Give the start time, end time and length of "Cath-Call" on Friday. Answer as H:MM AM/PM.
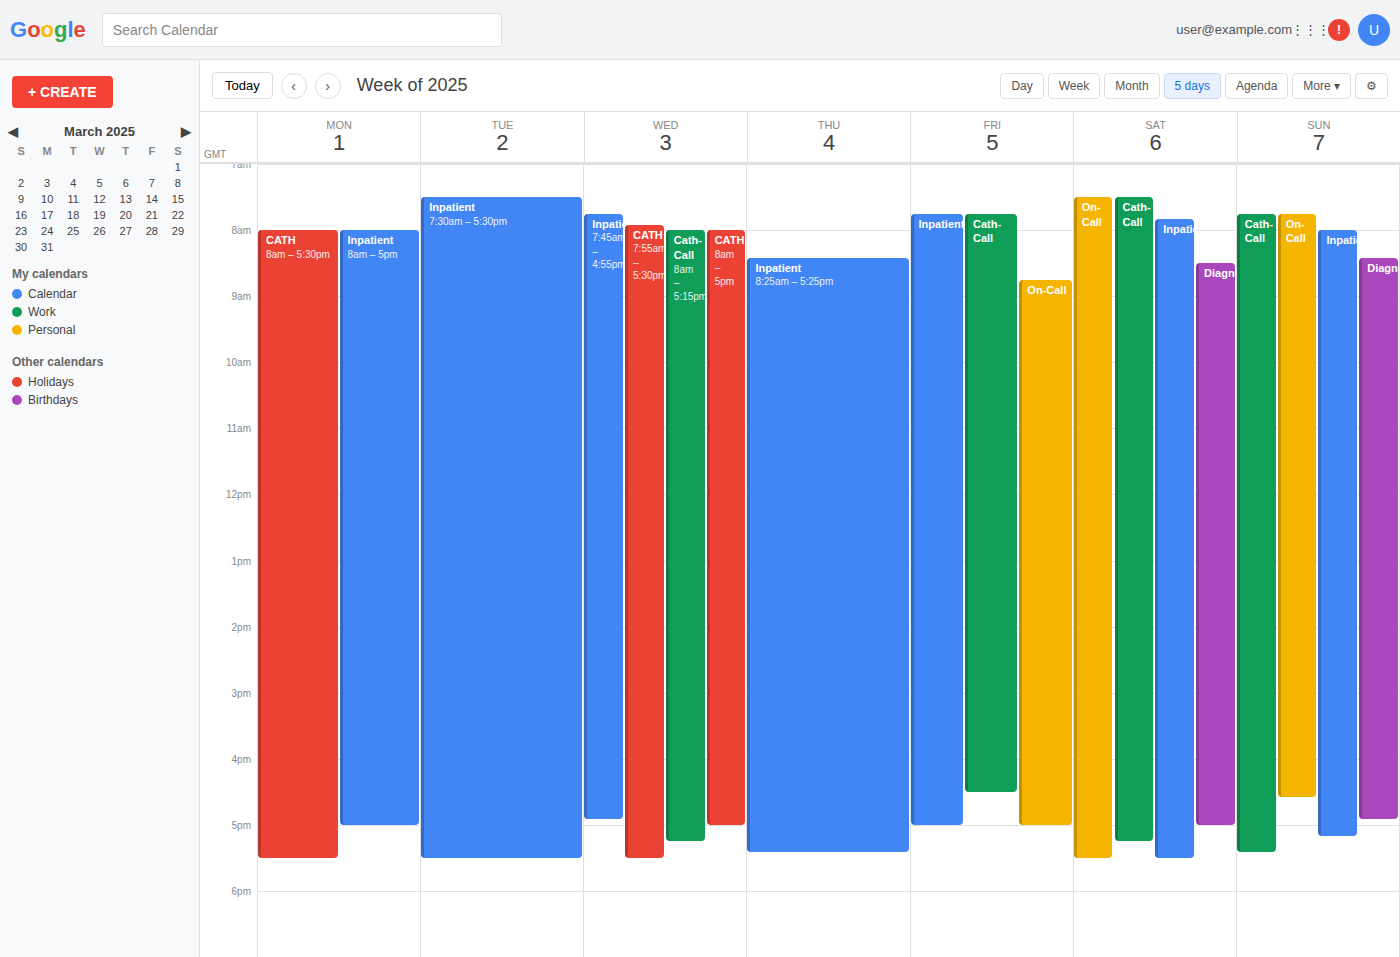
7:45 AM to 4:30 PM, 8 hours 45 minutes